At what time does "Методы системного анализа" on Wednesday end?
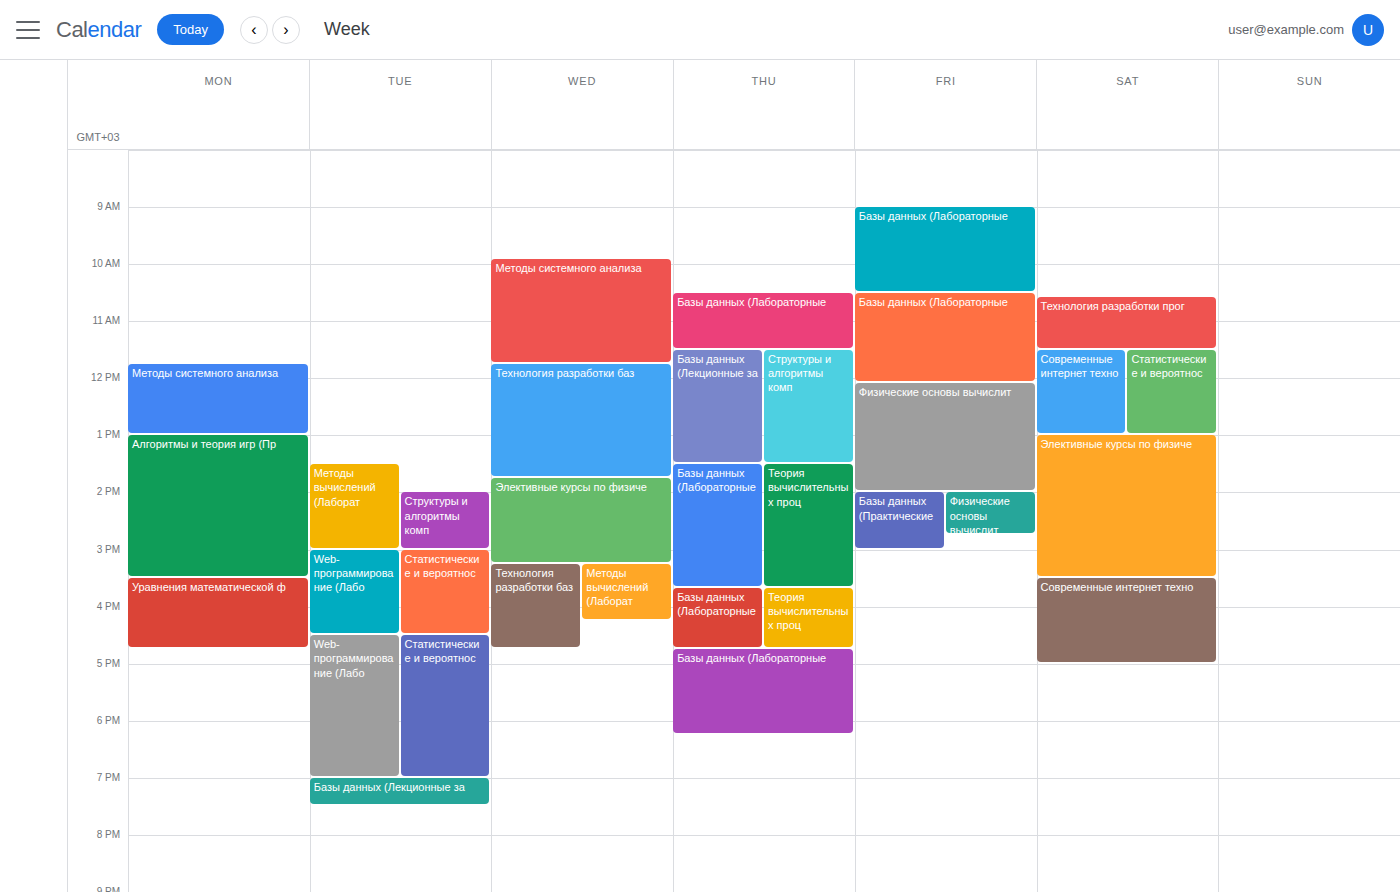
11:45 AM